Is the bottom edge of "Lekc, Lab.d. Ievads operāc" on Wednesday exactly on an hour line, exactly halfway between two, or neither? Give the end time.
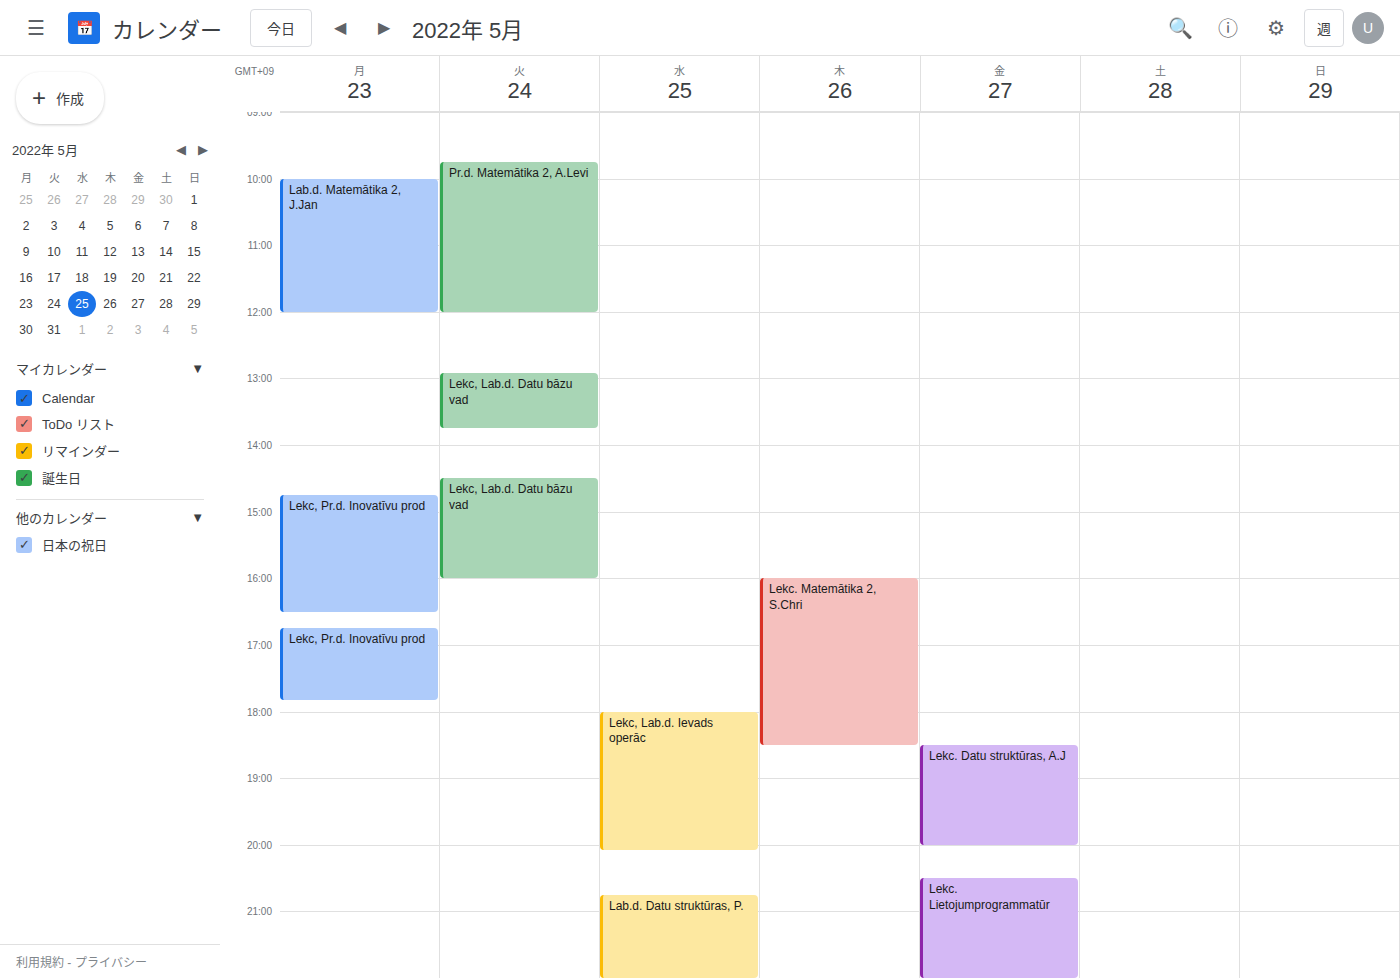
20:05 -- neither: 5 minutes below the 20:00 line and 55 minutes above the 21:00 line.